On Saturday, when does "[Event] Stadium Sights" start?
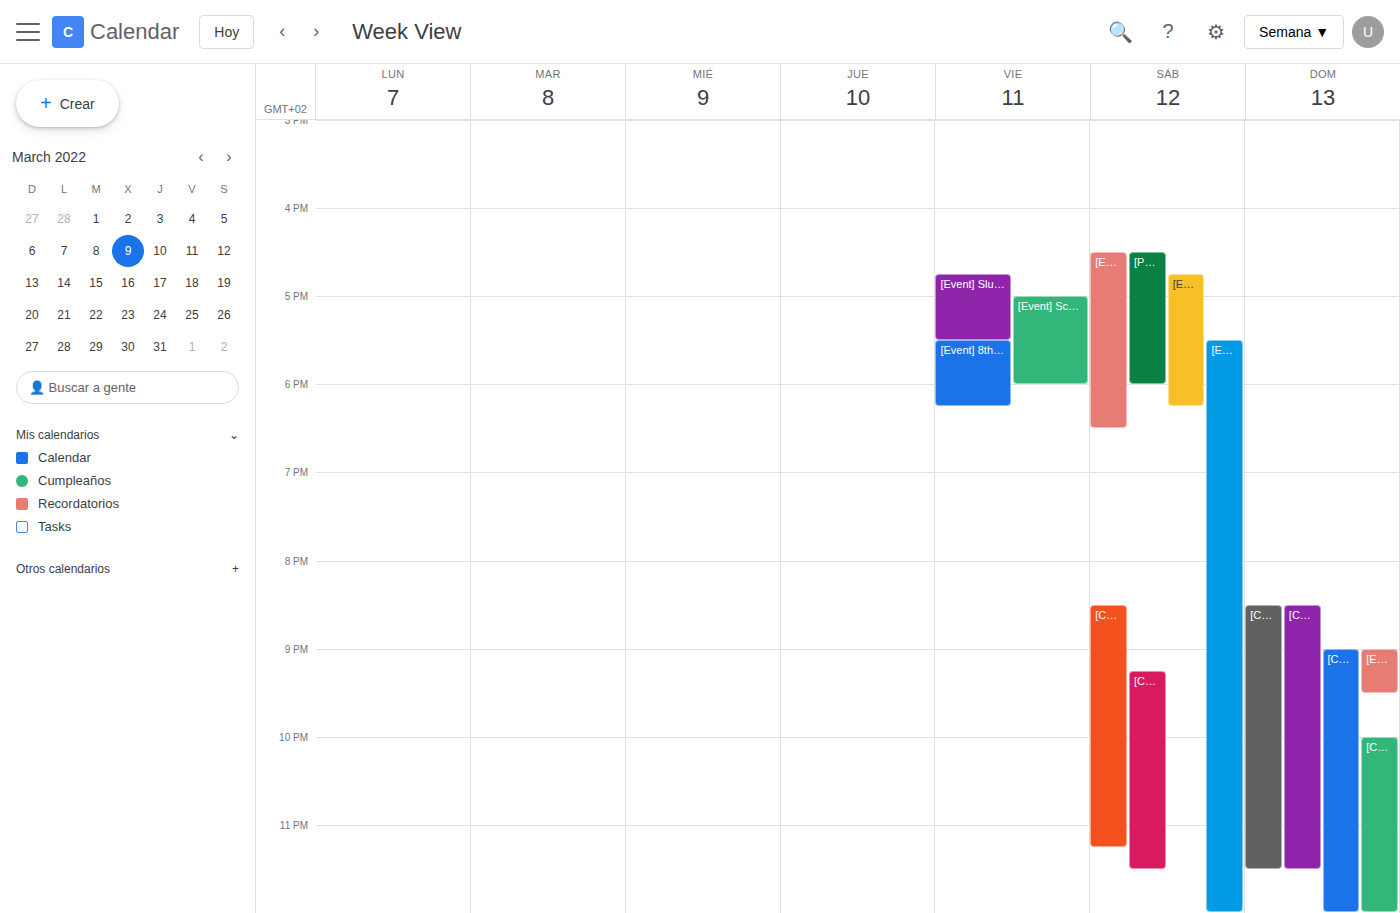
4:45 PM